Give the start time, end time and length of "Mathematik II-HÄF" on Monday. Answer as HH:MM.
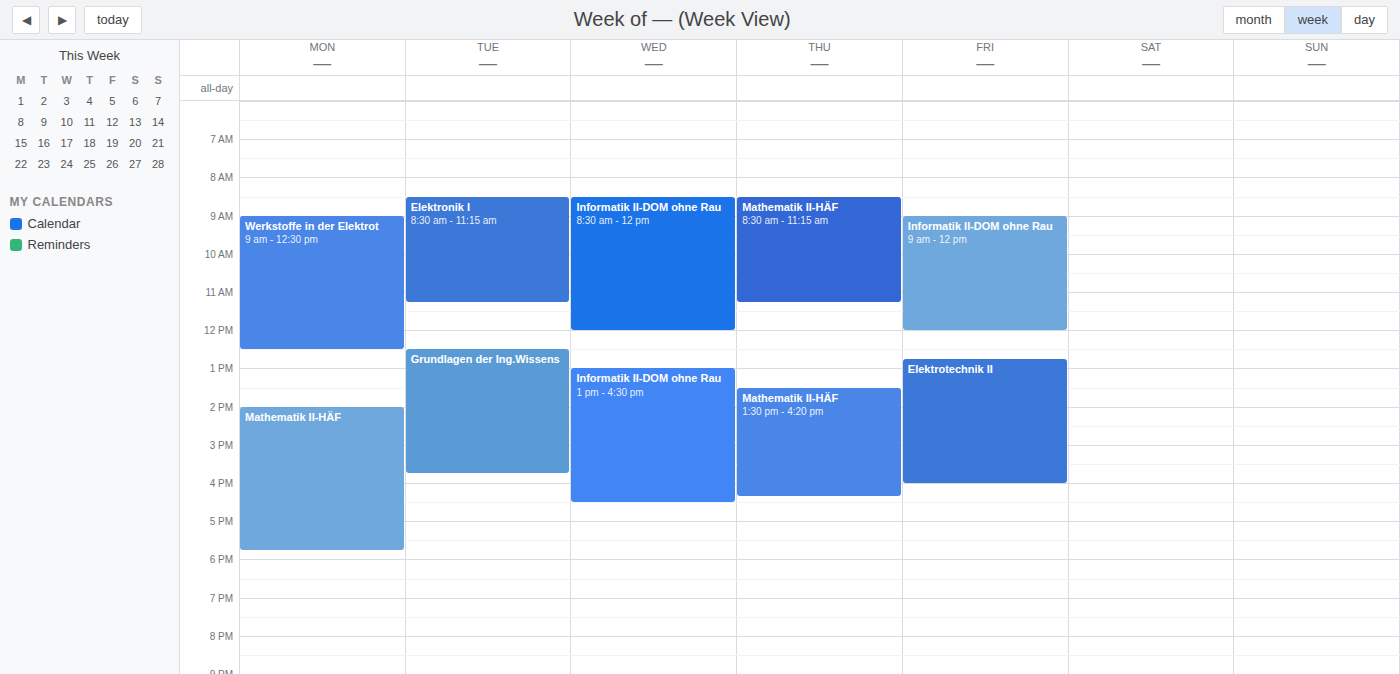
14:00 to 17:45, 3 hours 45 minutes